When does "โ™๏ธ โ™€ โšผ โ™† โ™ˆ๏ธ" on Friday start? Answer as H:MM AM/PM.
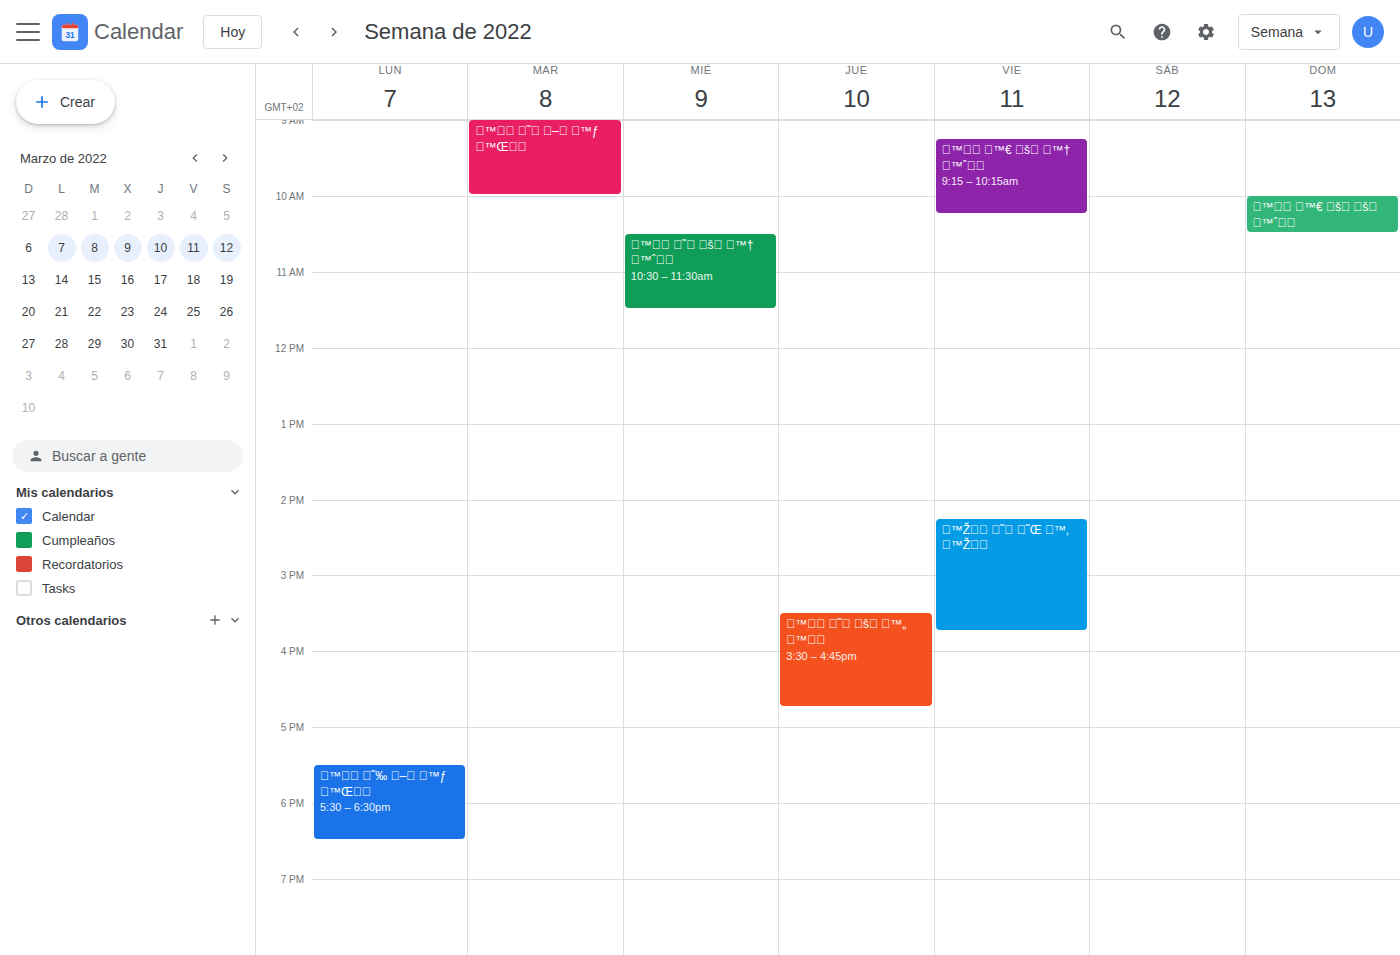
9:15 AM